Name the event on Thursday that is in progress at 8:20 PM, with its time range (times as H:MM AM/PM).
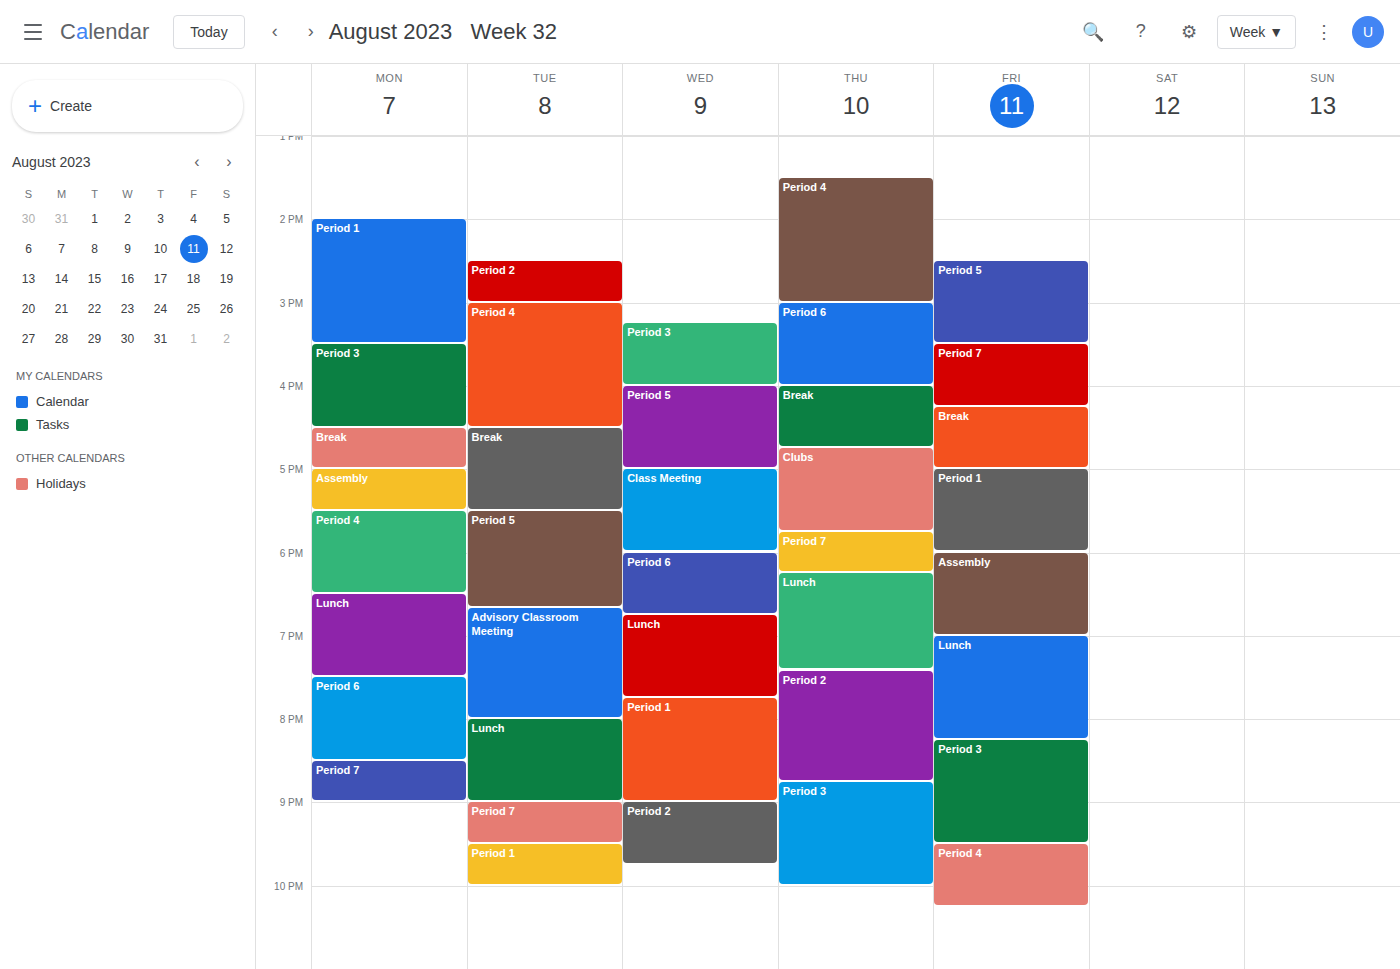
"Period 2", 7:25 PM to 8:45 PM